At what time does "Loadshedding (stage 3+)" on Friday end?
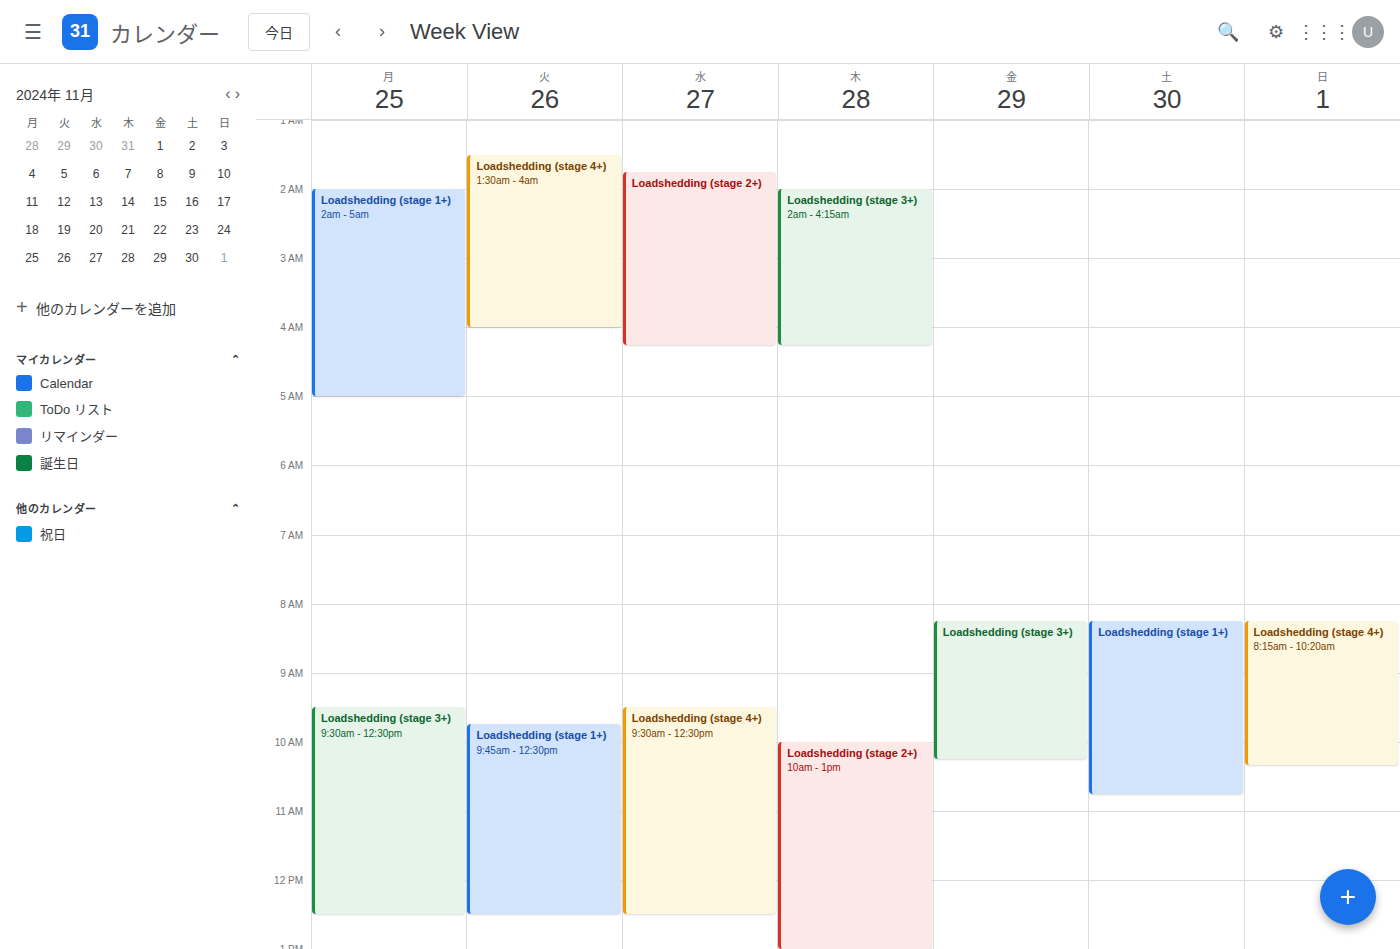
10:15 AM